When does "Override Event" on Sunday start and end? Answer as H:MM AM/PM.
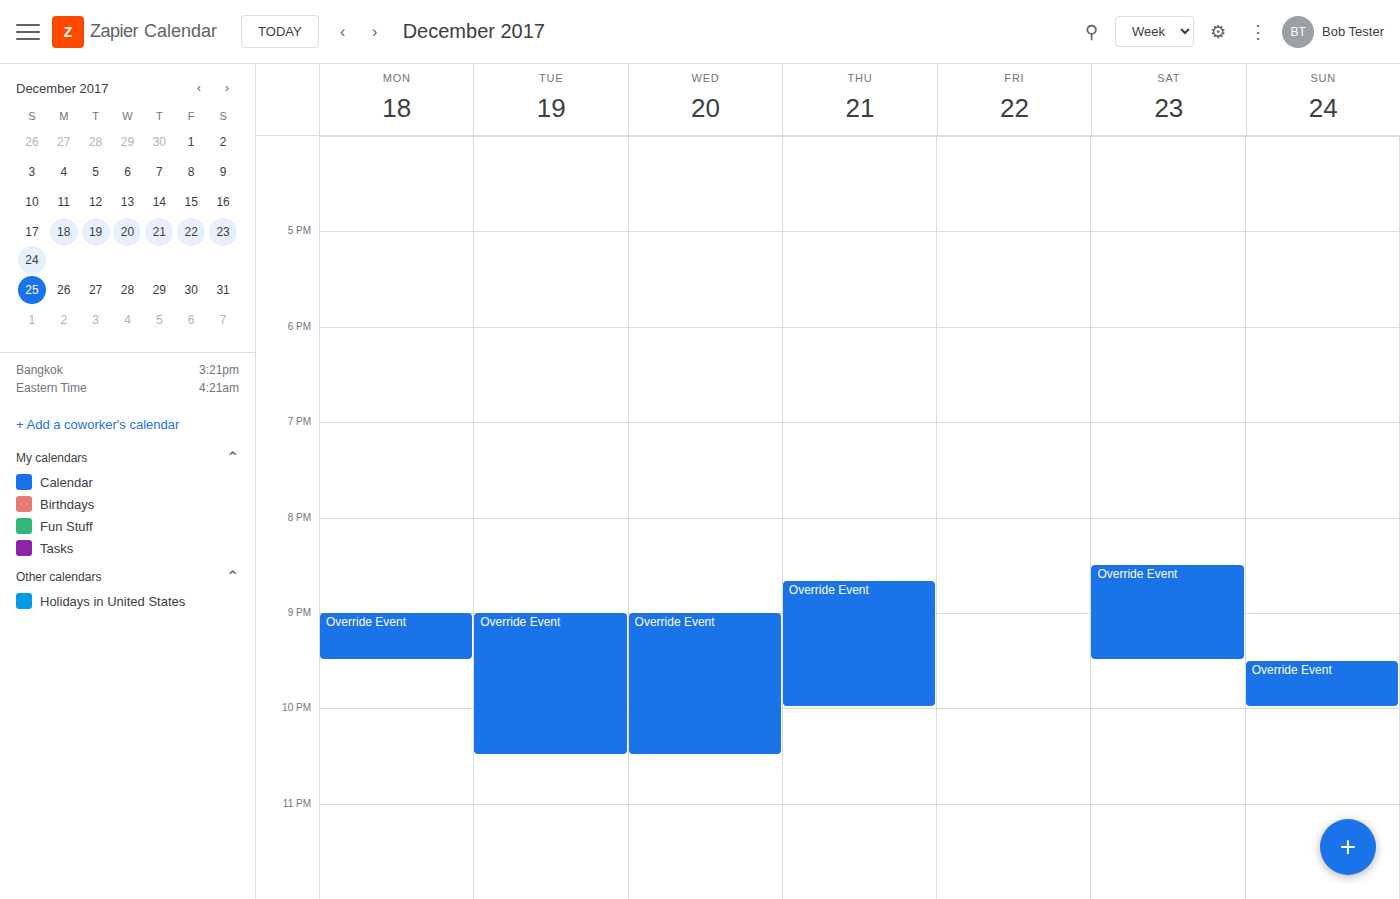
9:30 PM to 10:00 PM